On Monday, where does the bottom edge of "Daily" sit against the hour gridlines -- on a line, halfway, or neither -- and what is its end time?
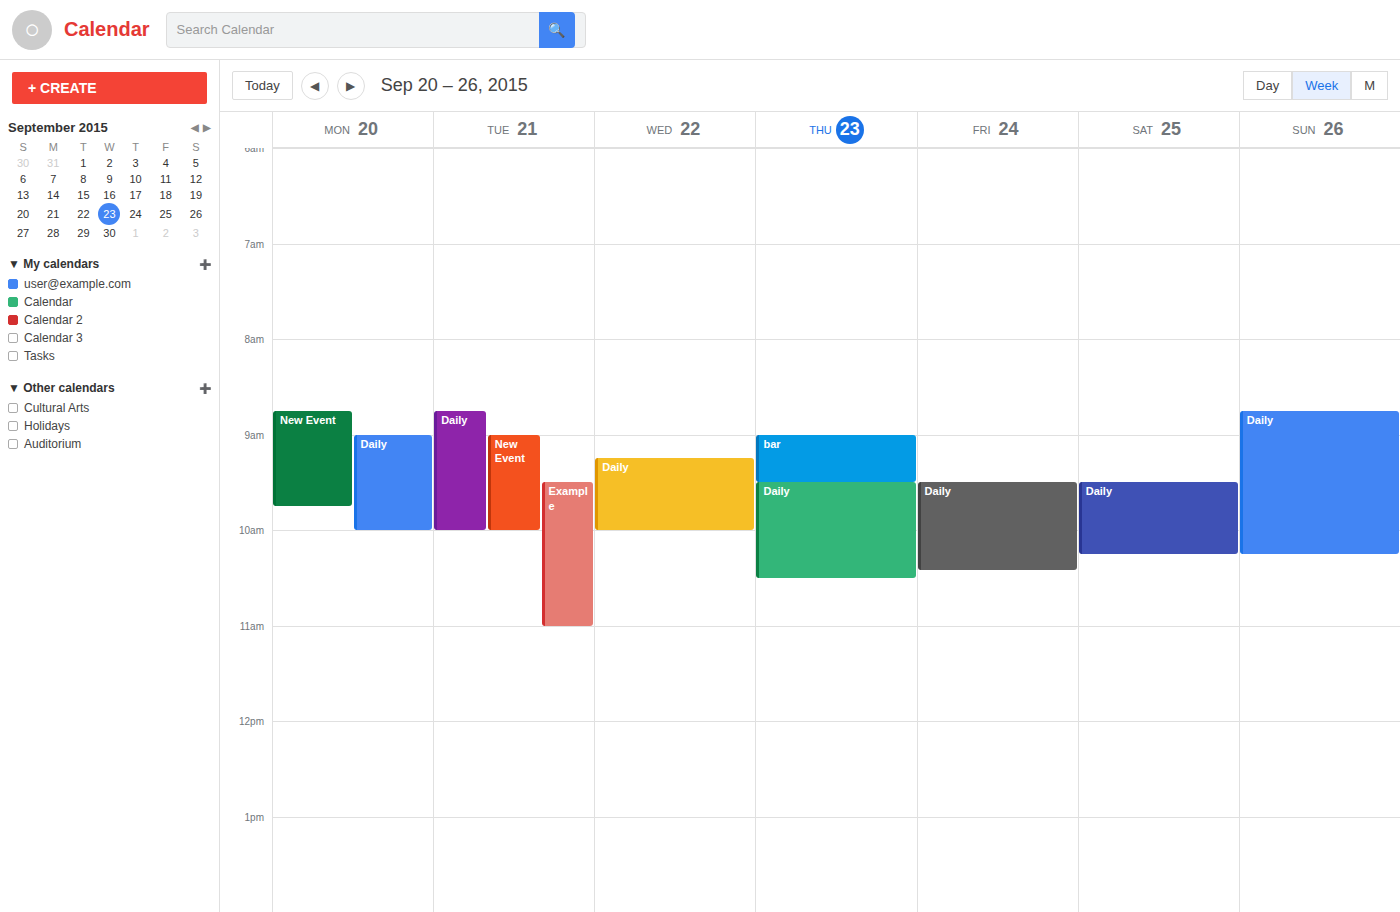
10:00 AM -- exactly on the 10 AM line.